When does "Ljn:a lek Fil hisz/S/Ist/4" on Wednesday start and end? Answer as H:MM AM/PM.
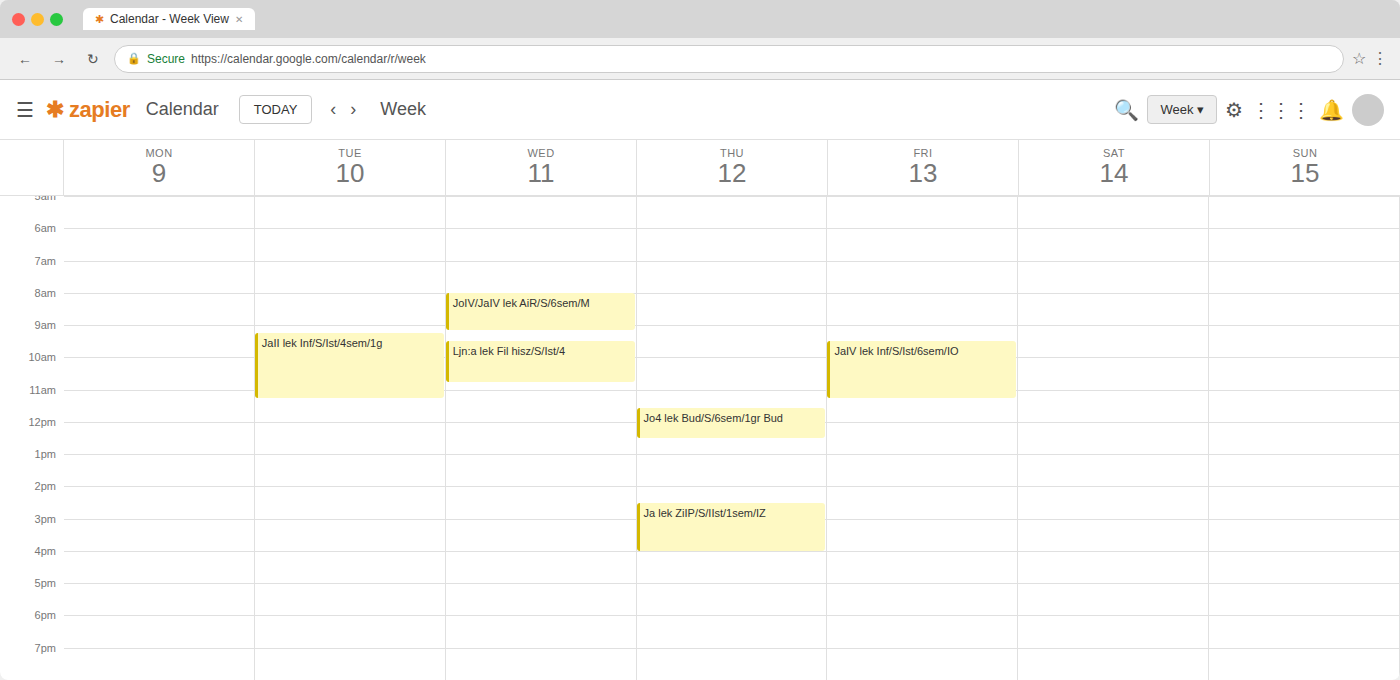
9:30 AM to 10:45 AM